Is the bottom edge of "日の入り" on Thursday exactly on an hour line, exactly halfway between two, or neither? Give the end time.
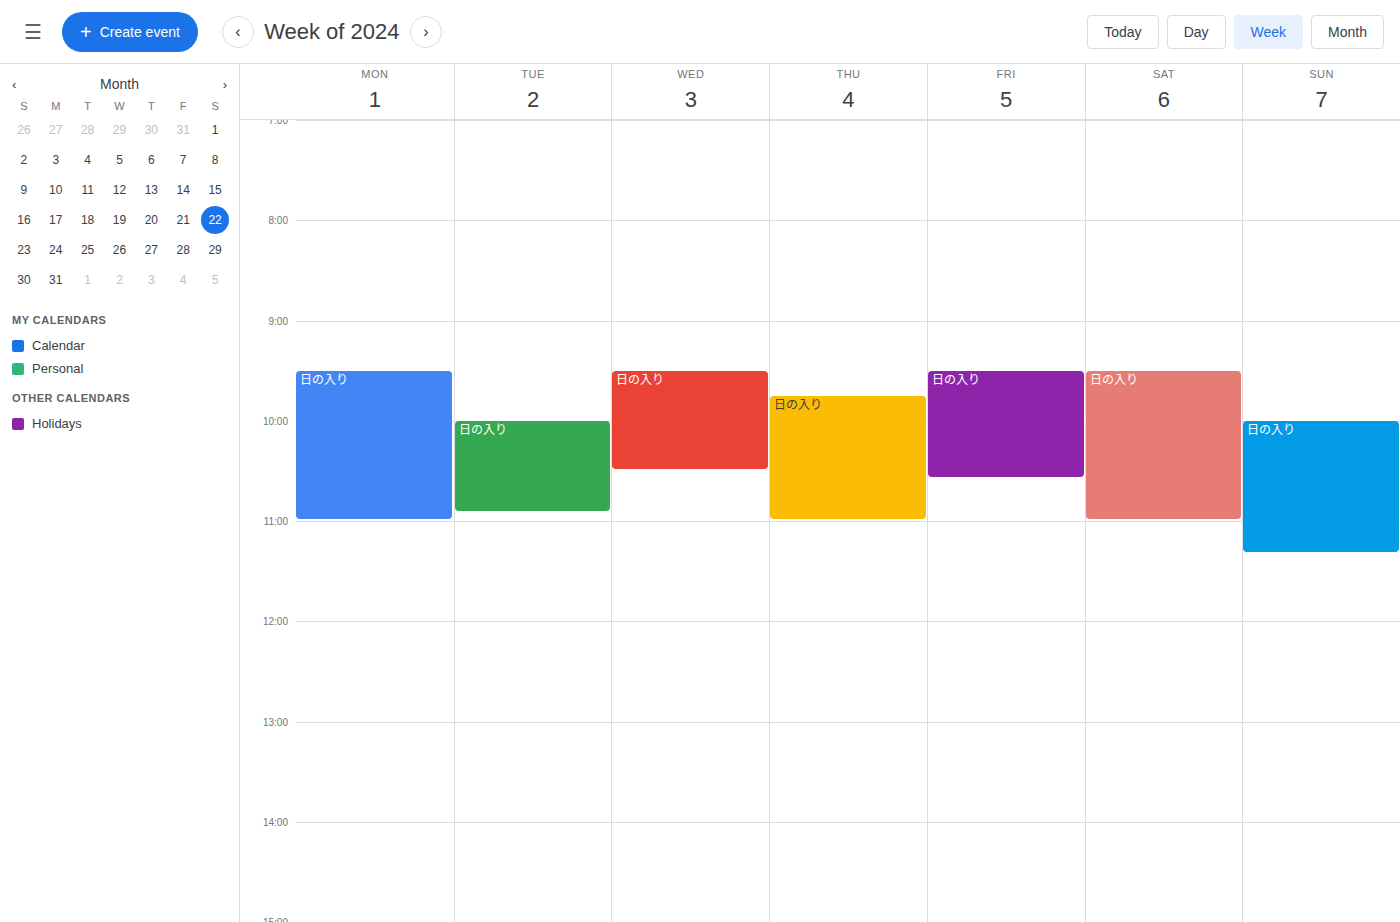
11:00 AM -- exactly on the 11 AM line.